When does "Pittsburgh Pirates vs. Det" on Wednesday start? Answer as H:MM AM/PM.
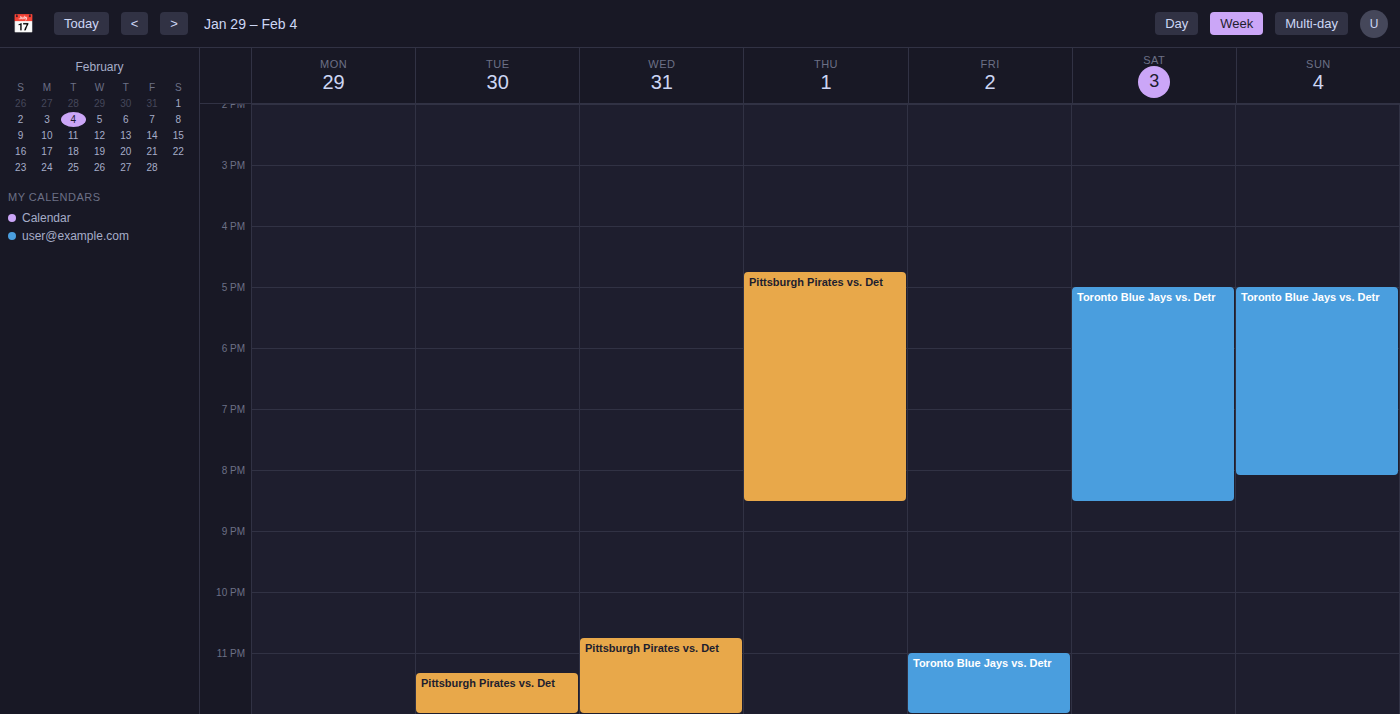
10:45 PM